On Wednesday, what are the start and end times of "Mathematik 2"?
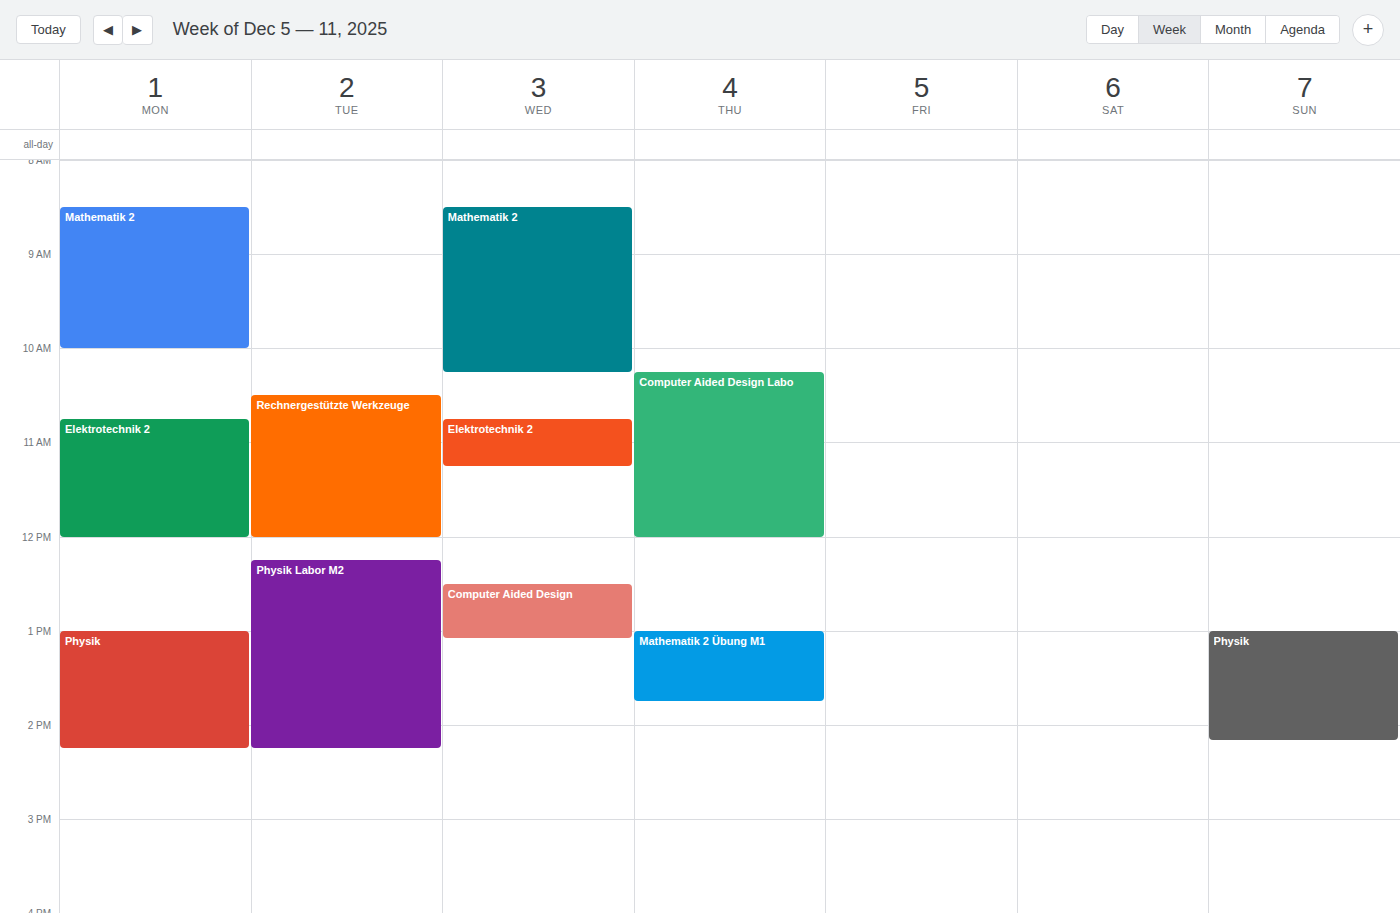
8:30 AM to 10:15 AM